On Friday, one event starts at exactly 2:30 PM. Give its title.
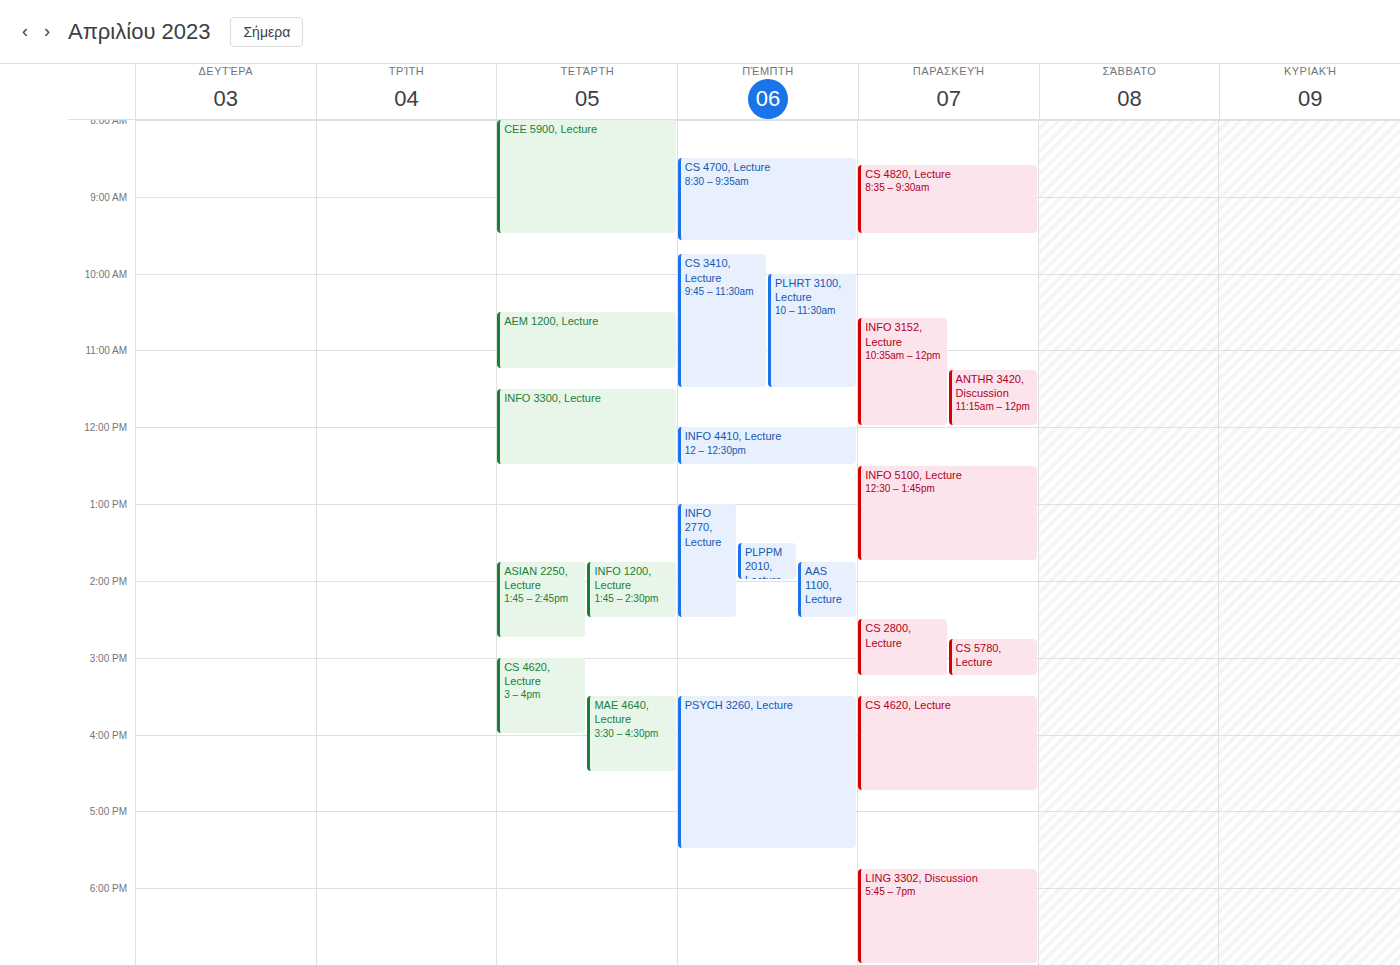
"CS 2800, Lecture"